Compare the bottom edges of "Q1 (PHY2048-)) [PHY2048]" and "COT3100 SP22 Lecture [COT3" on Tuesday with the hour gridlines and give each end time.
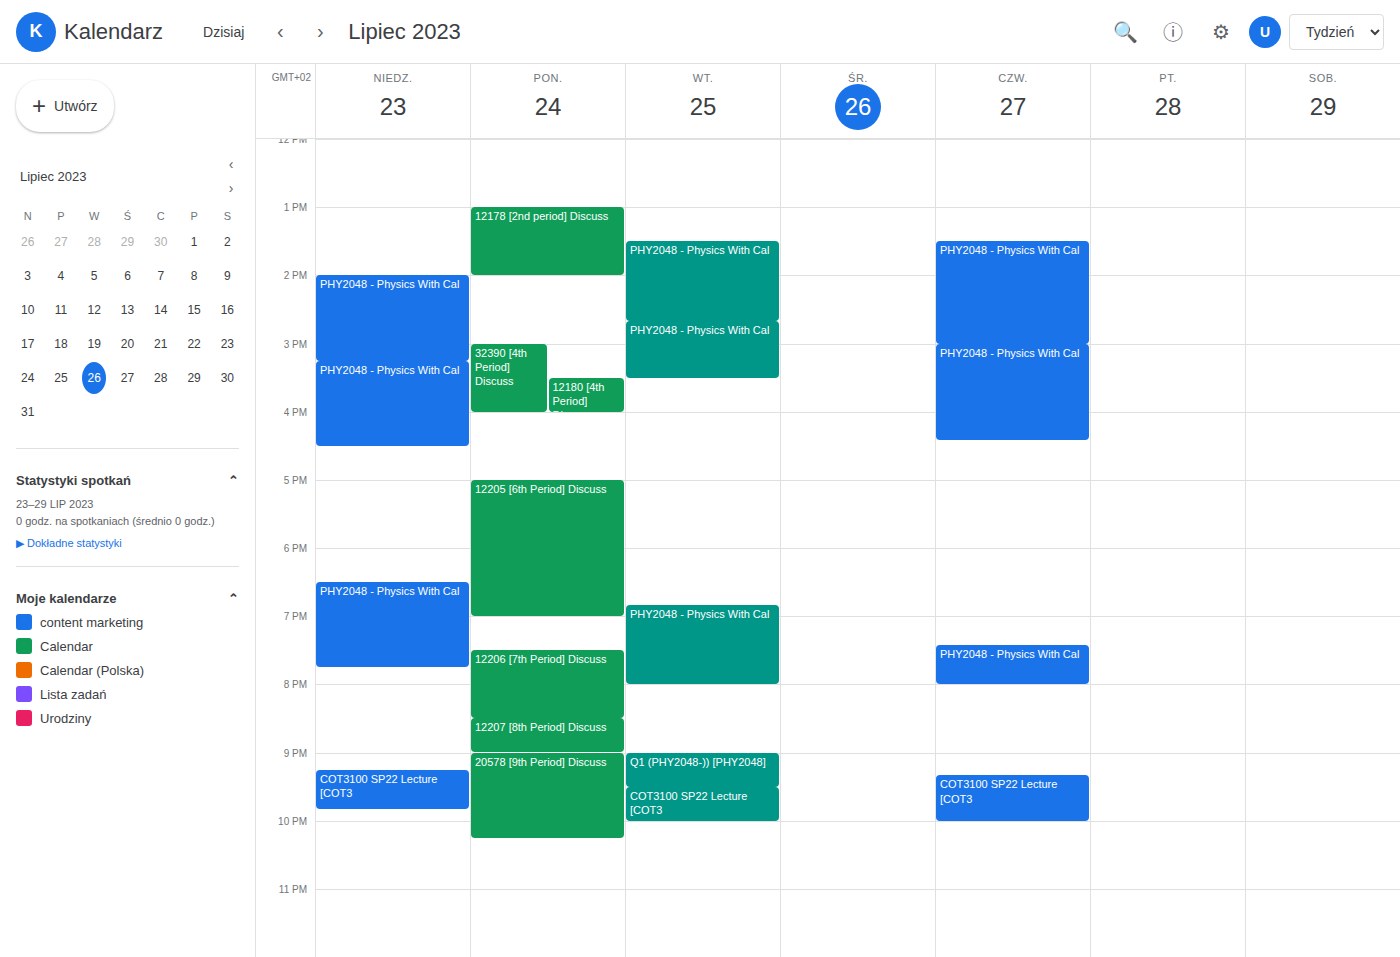
"Q1 (PHY2048-)) [PHY2048]": 9:30 PM, halfway between the 9 PM and 10 PM lines. "COT3100 SP22 Lecture [COT3": 10:00 PM, exactly on the 10 PM line.